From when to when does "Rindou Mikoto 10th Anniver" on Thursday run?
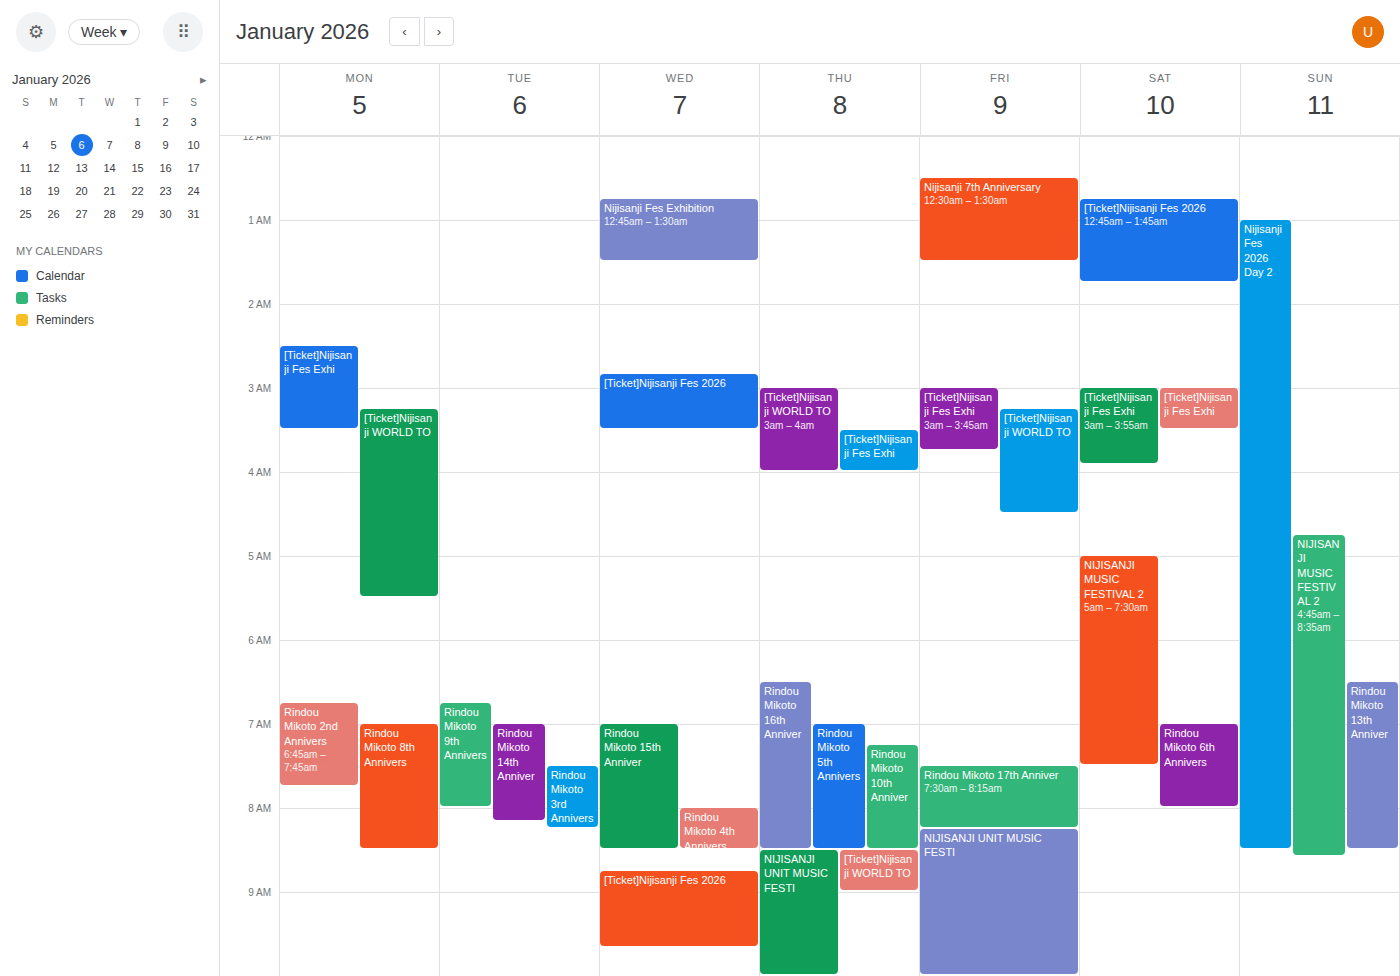
7:15 AM to 8:30 AM